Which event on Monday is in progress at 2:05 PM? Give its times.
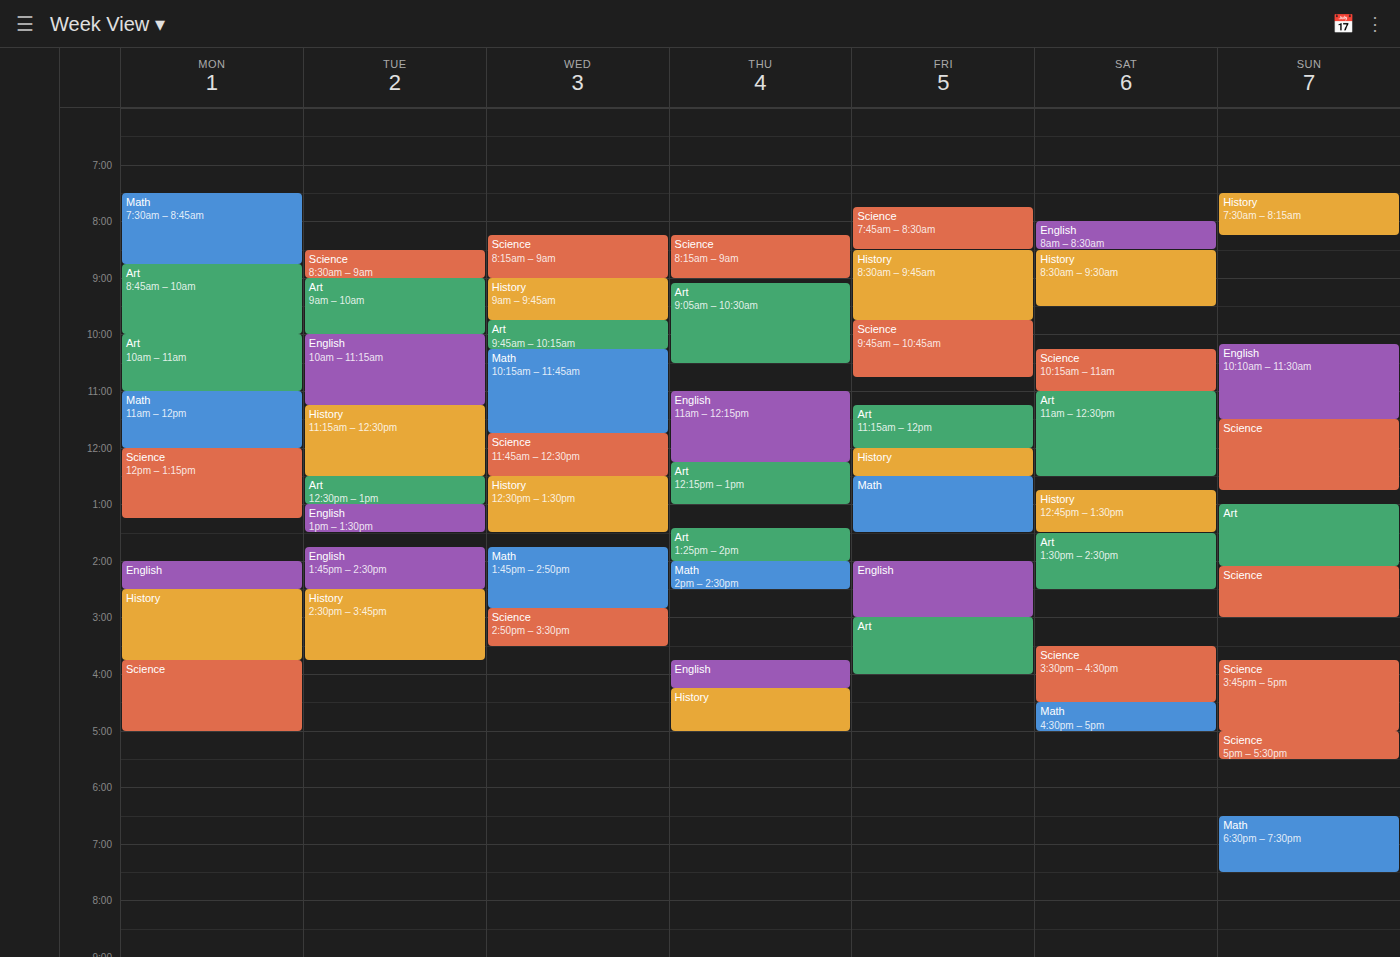
"English", 2:00 PM to 2:30 PM